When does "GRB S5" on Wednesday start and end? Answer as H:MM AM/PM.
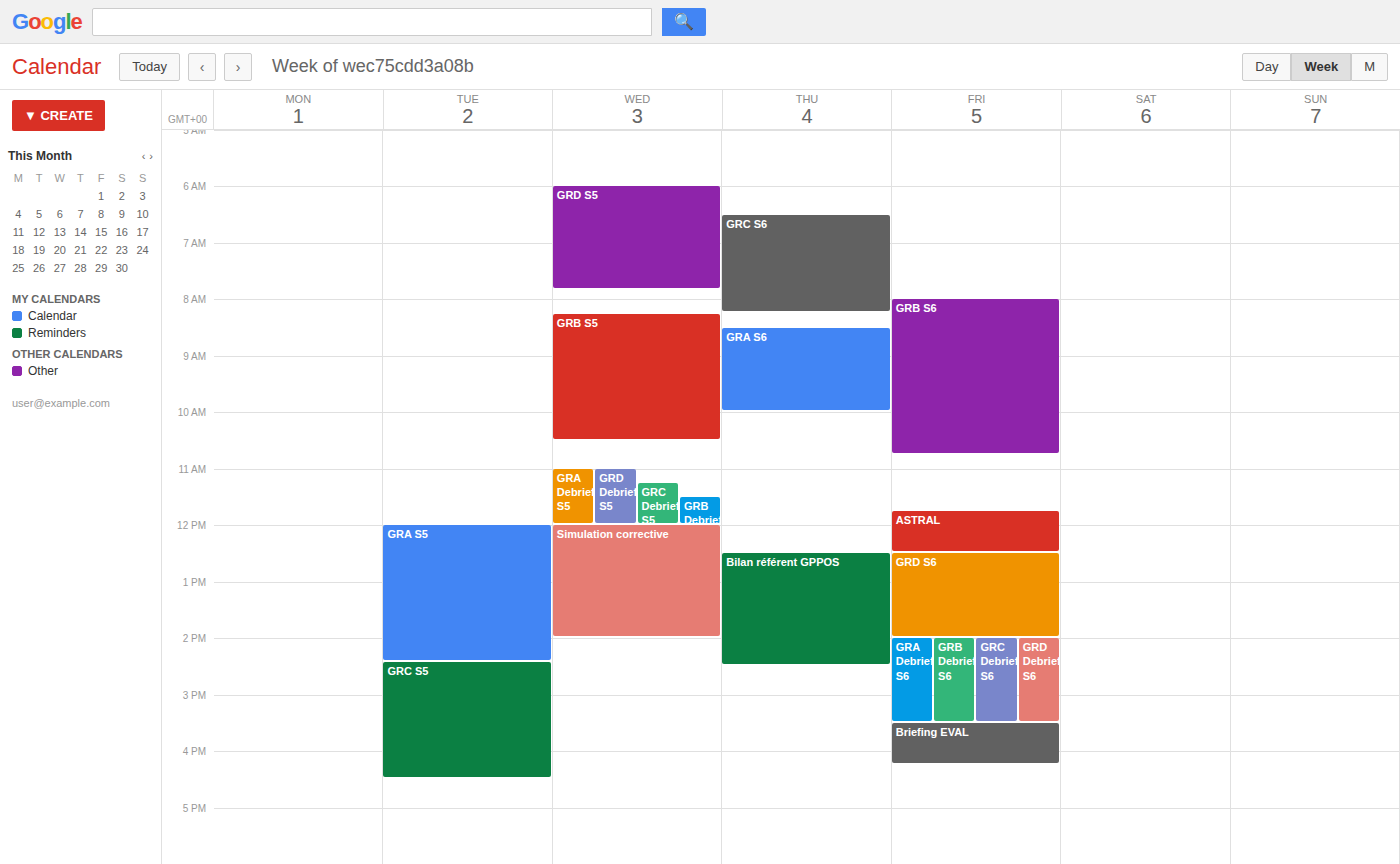
8:15 AM to 10:30 AM